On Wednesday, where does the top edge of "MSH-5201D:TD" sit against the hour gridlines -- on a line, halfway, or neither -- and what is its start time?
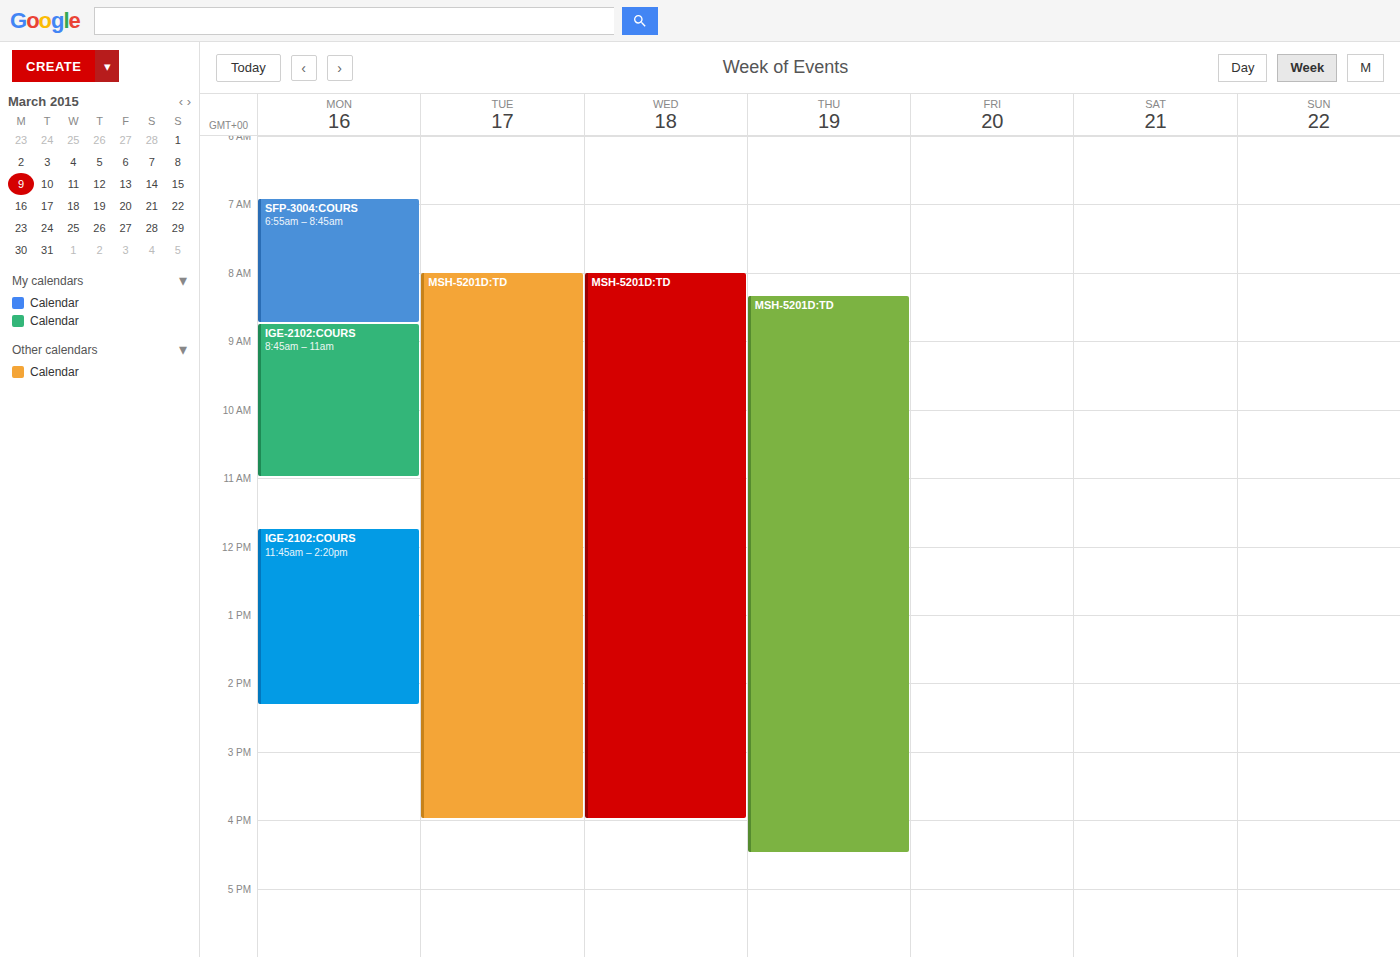
8:00 AM -- exactly on the 8 AM line.